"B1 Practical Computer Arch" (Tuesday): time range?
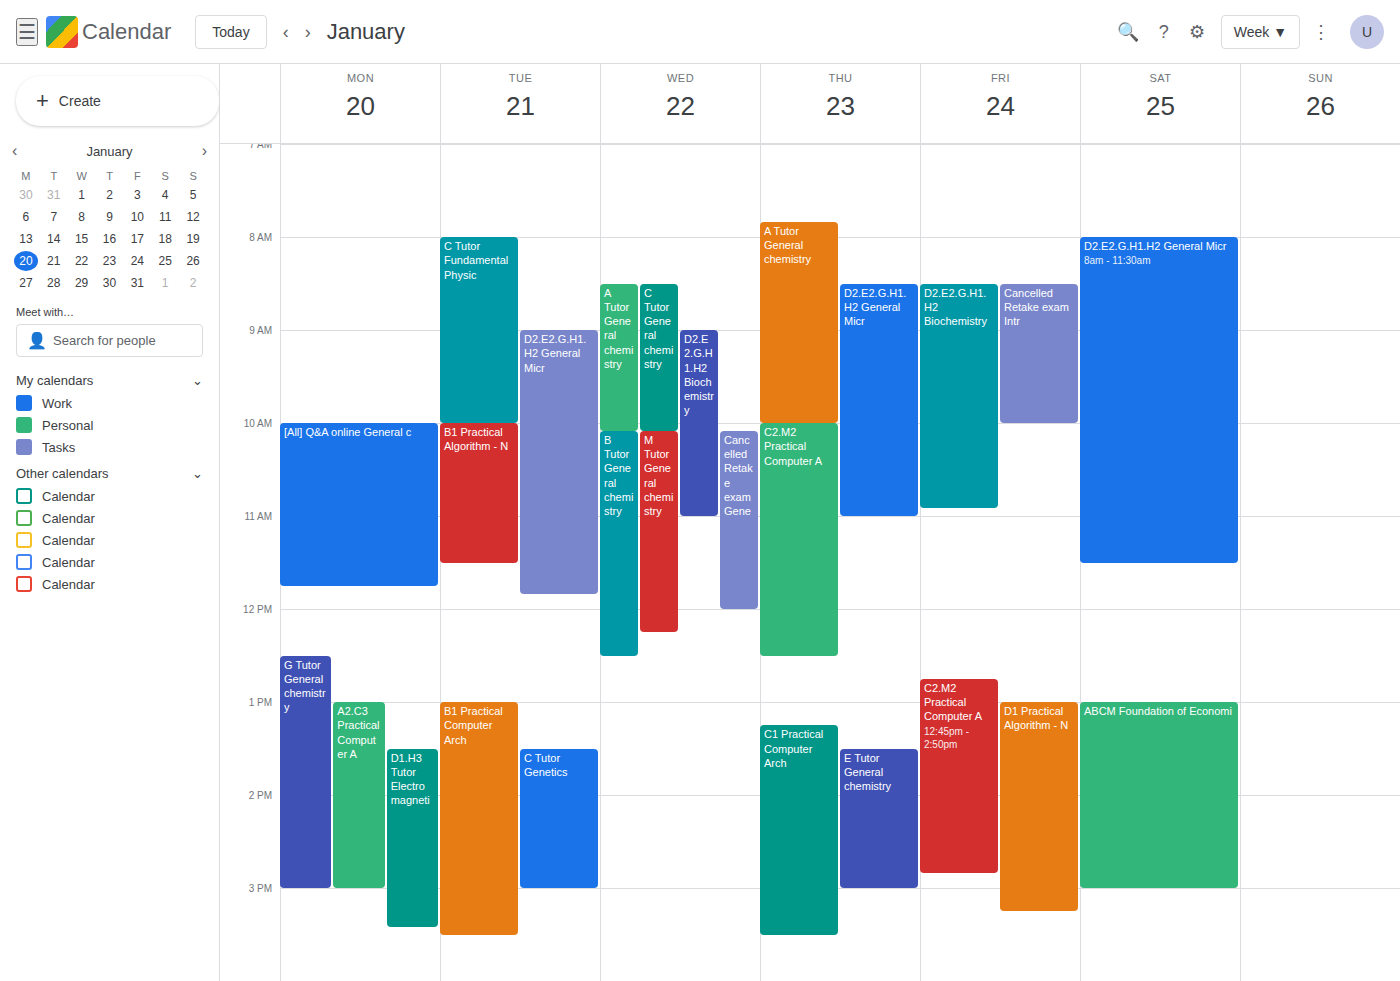
1:00 PM to 3:30 PM